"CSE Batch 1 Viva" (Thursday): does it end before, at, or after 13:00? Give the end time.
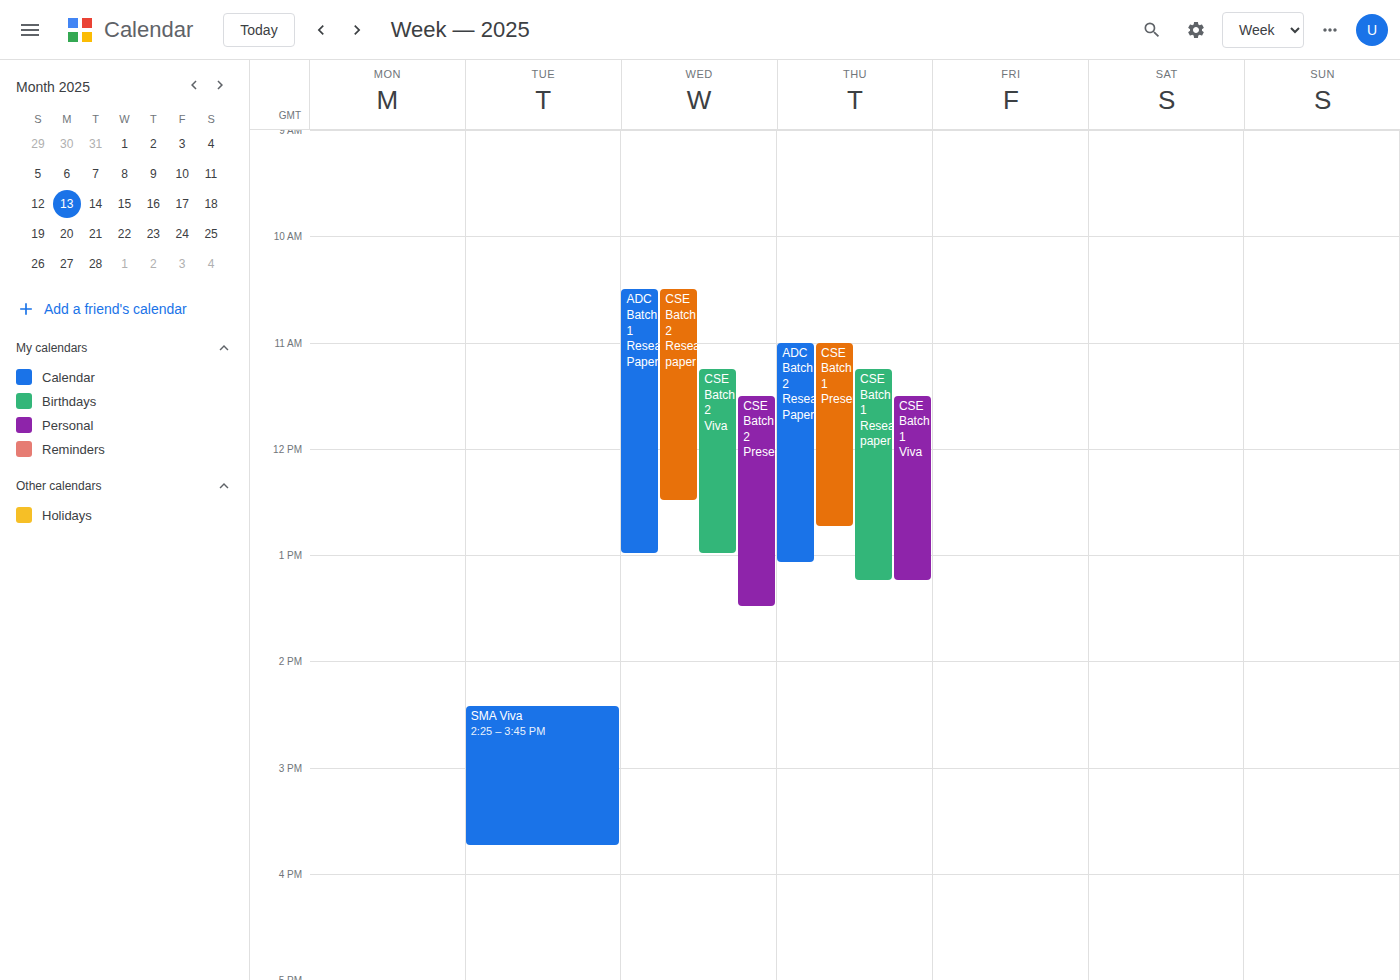
13:15 -- after 13:00, 15 minutes below the 13:00 line.